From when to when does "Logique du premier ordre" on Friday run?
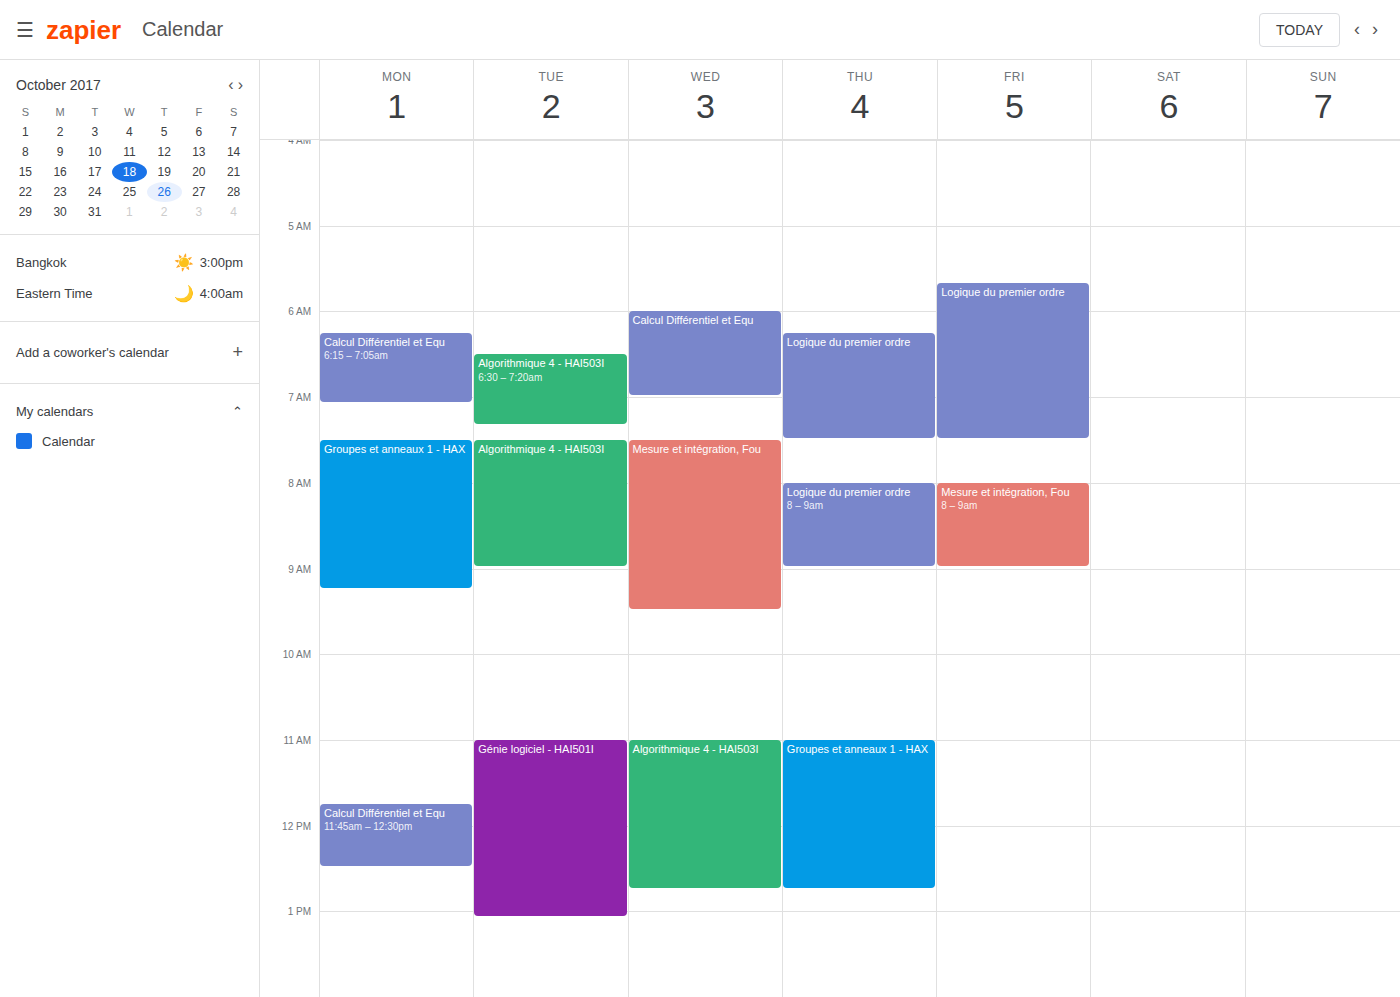
5:40 AM to 7:30 AM